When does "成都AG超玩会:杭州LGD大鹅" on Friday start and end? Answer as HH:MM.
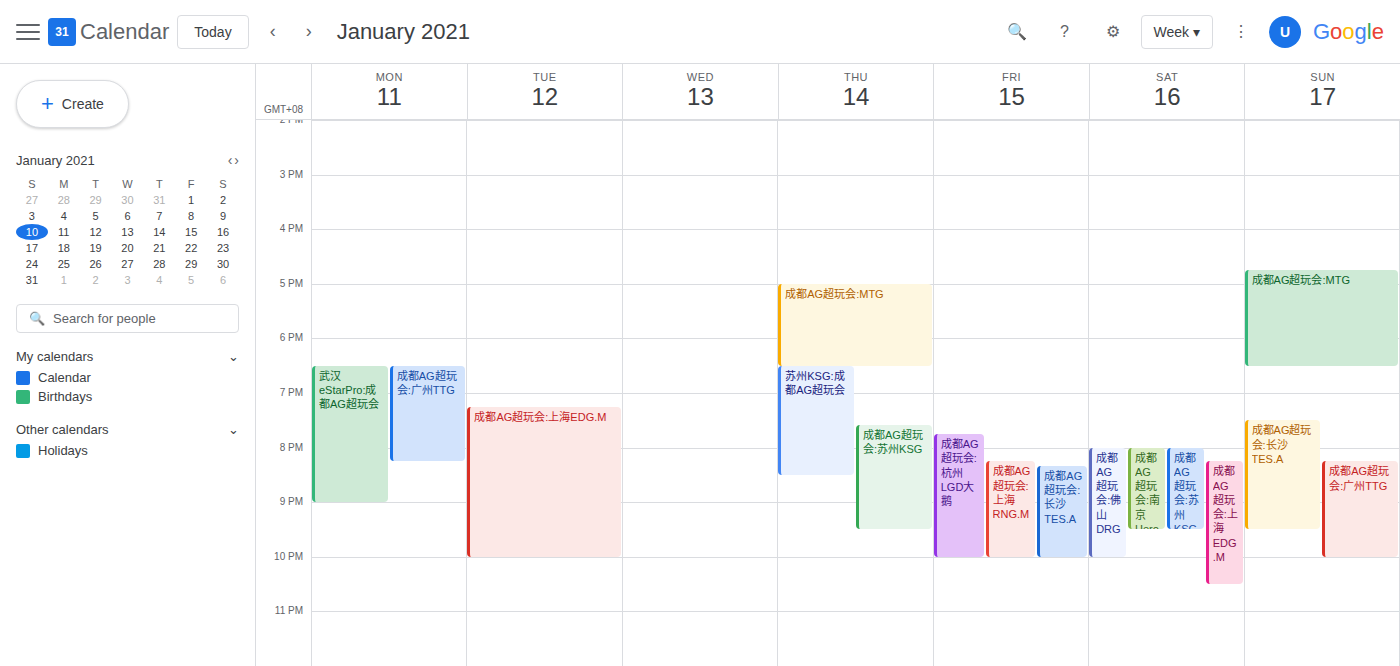
19:45 to 22:00